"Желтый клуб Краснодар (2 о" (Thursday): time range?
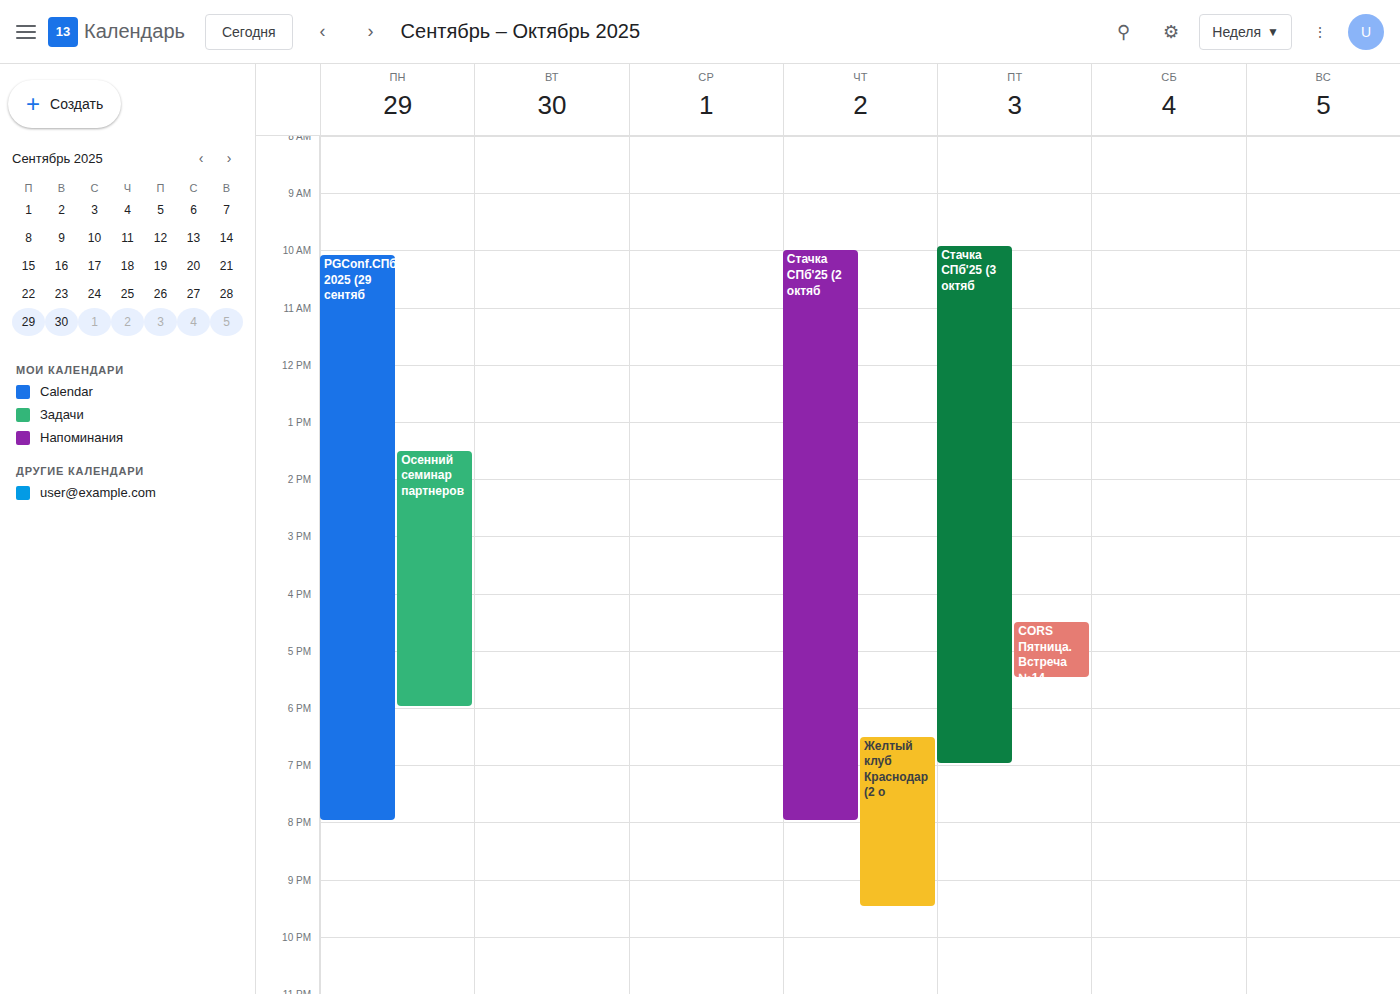
18:30 to 21:30